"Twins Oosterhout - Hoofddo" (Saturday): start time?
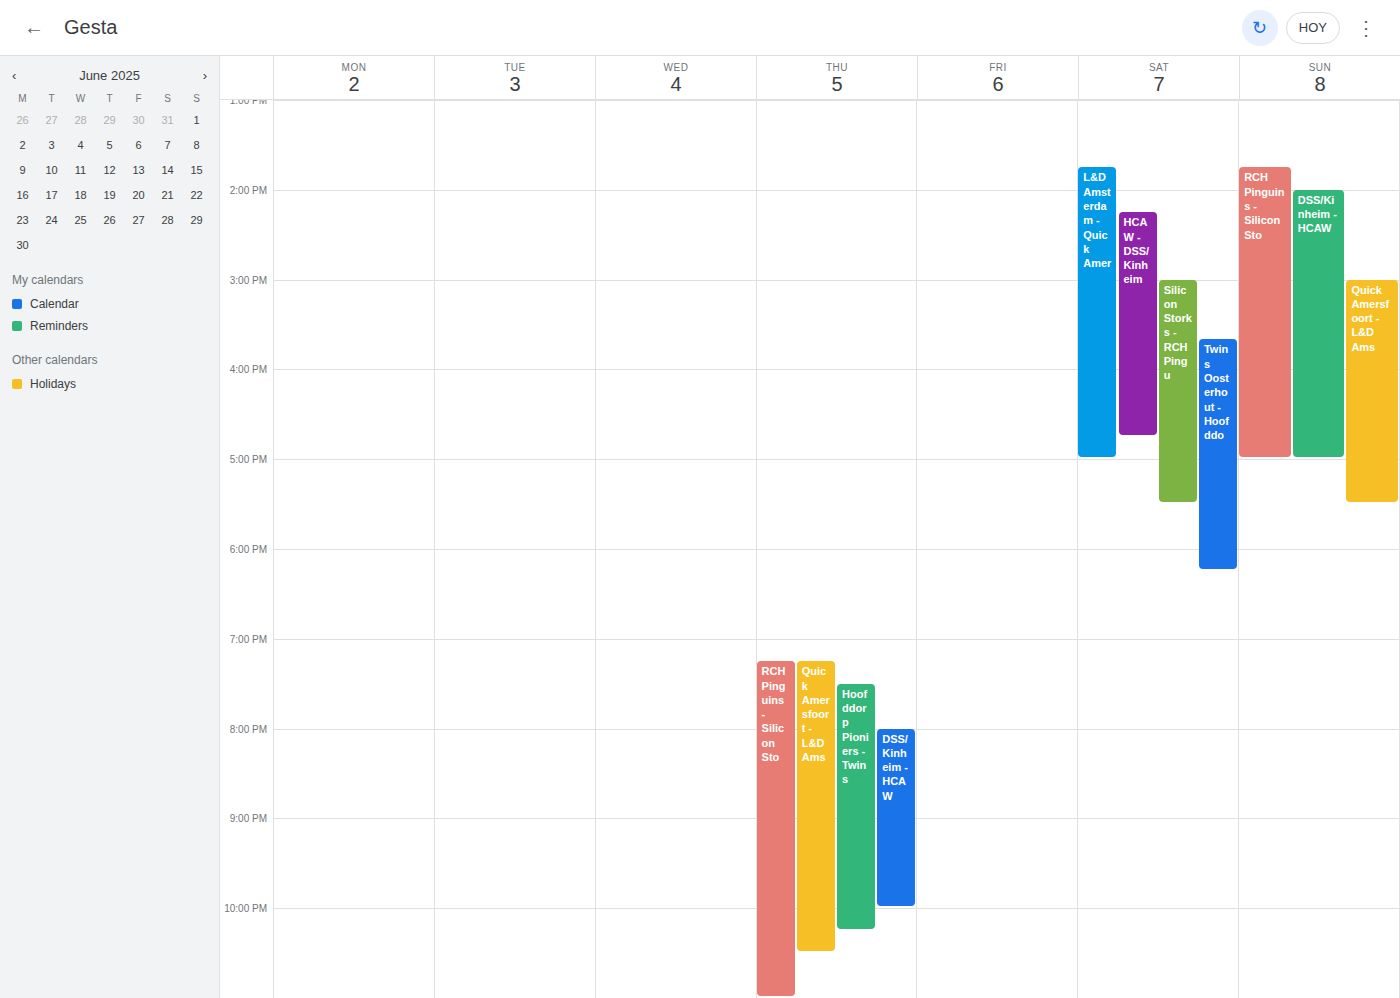
3:40 PM